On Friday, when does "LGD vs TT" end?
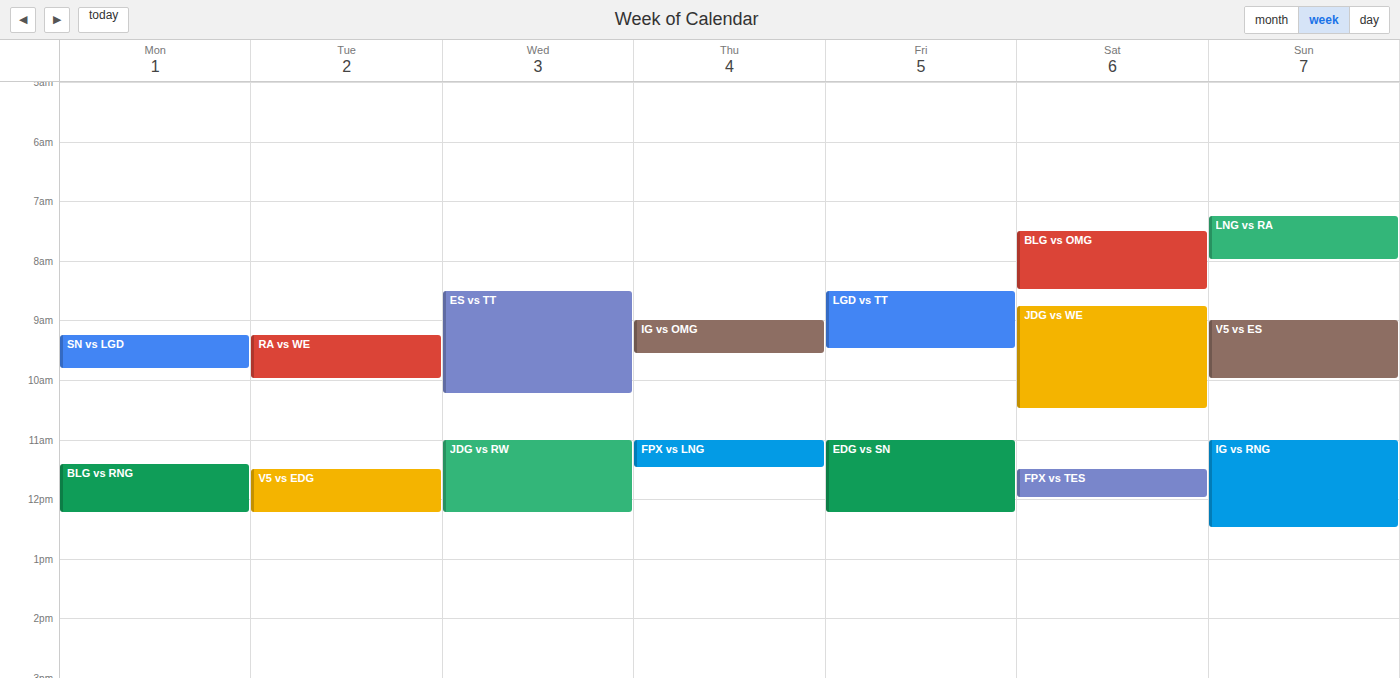
9:30 AM